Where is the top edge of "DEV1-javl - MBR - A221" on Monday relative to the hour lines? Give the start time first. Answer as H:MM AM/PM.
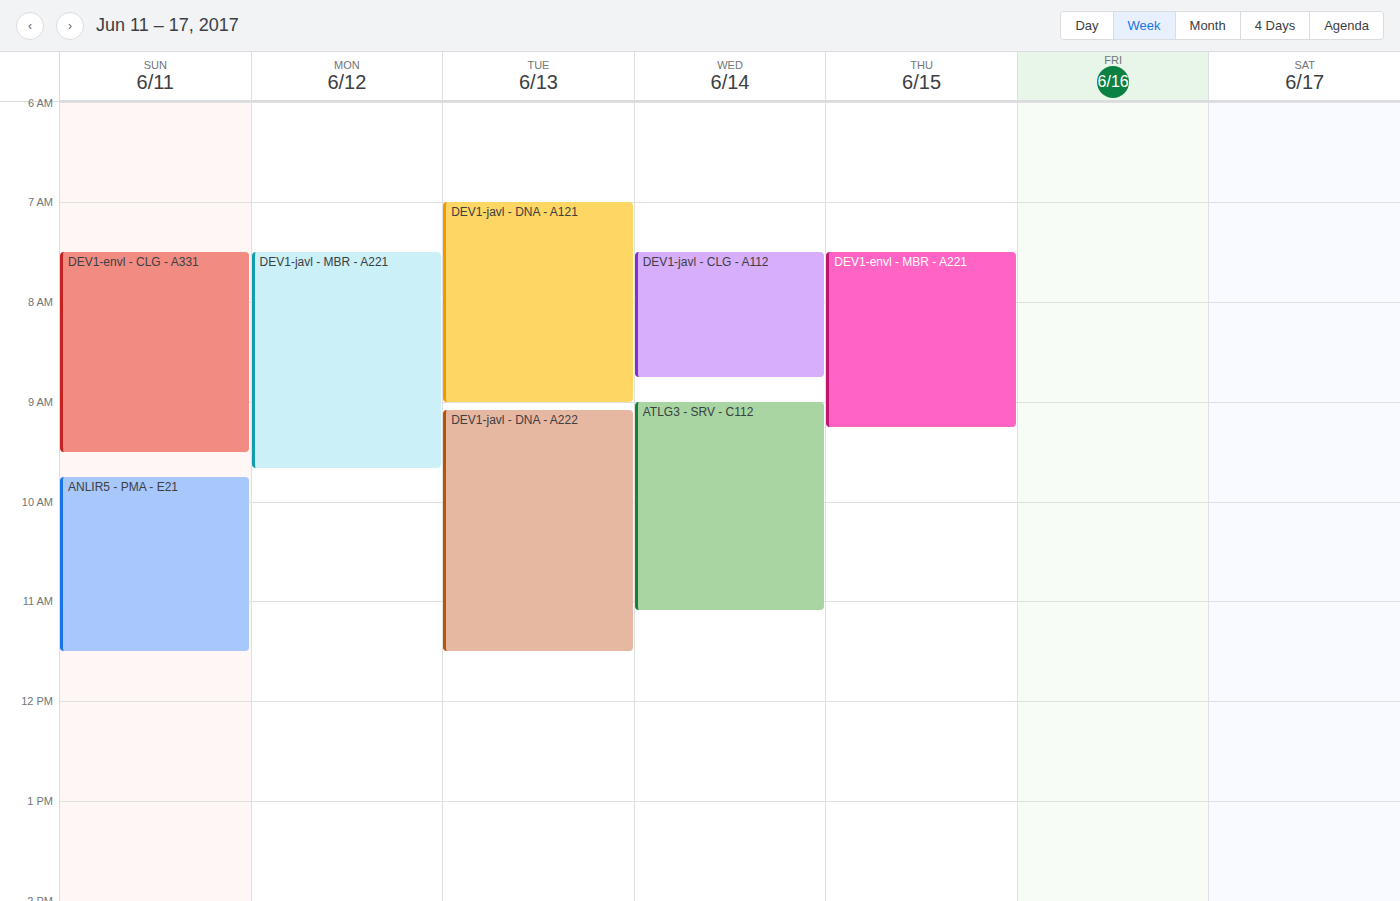
7:30 AM -- halfway between the 7 AM and 8 AM lines.